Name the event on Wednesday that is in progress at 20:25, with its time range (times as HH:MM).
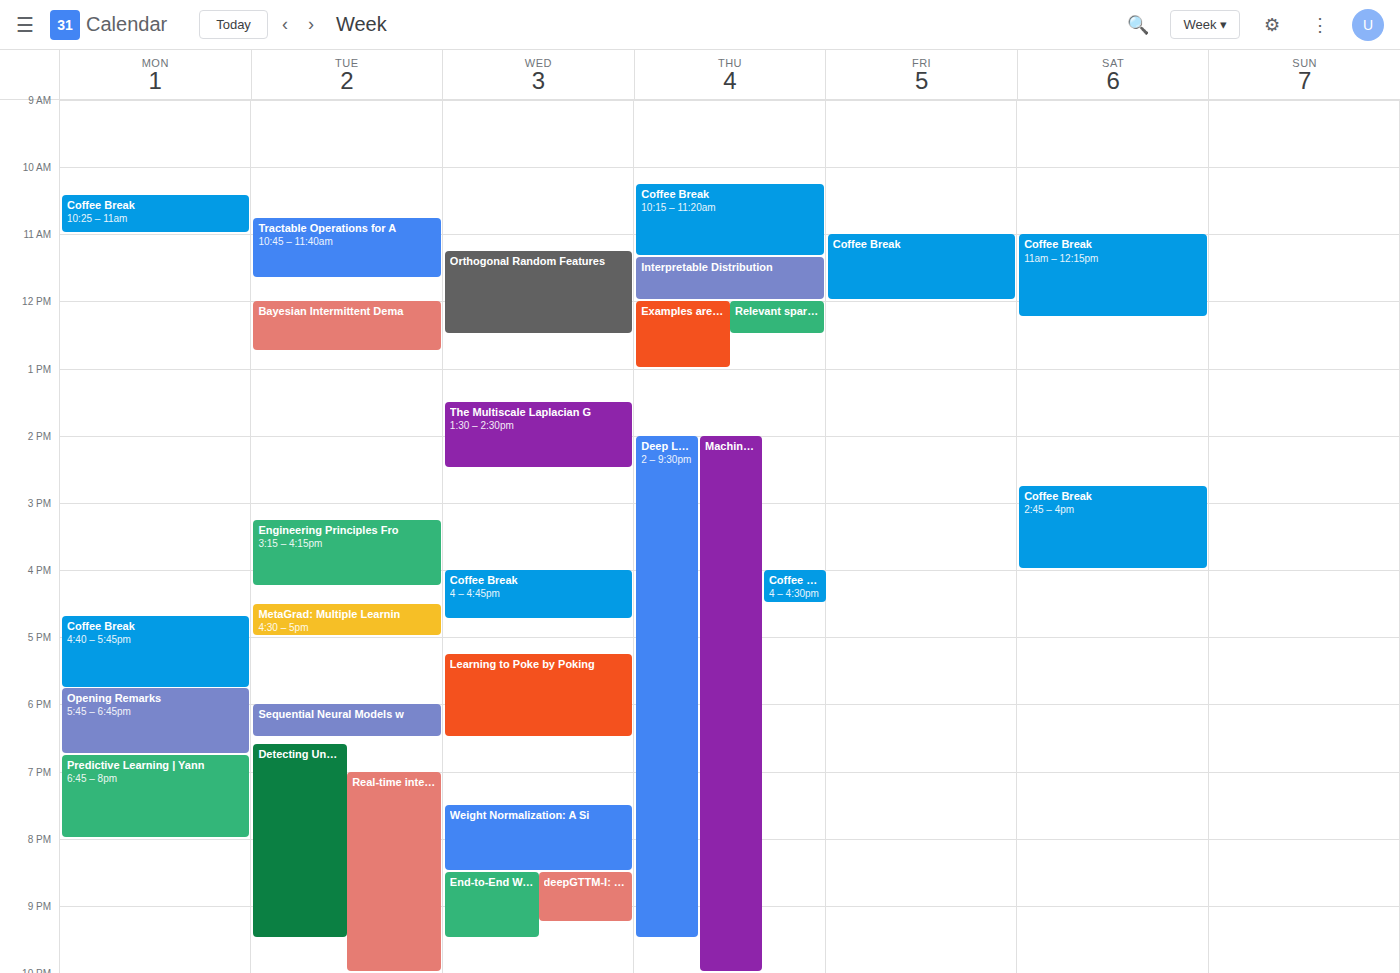
"Weight Normalization: A Si", 19:30 to 20:30